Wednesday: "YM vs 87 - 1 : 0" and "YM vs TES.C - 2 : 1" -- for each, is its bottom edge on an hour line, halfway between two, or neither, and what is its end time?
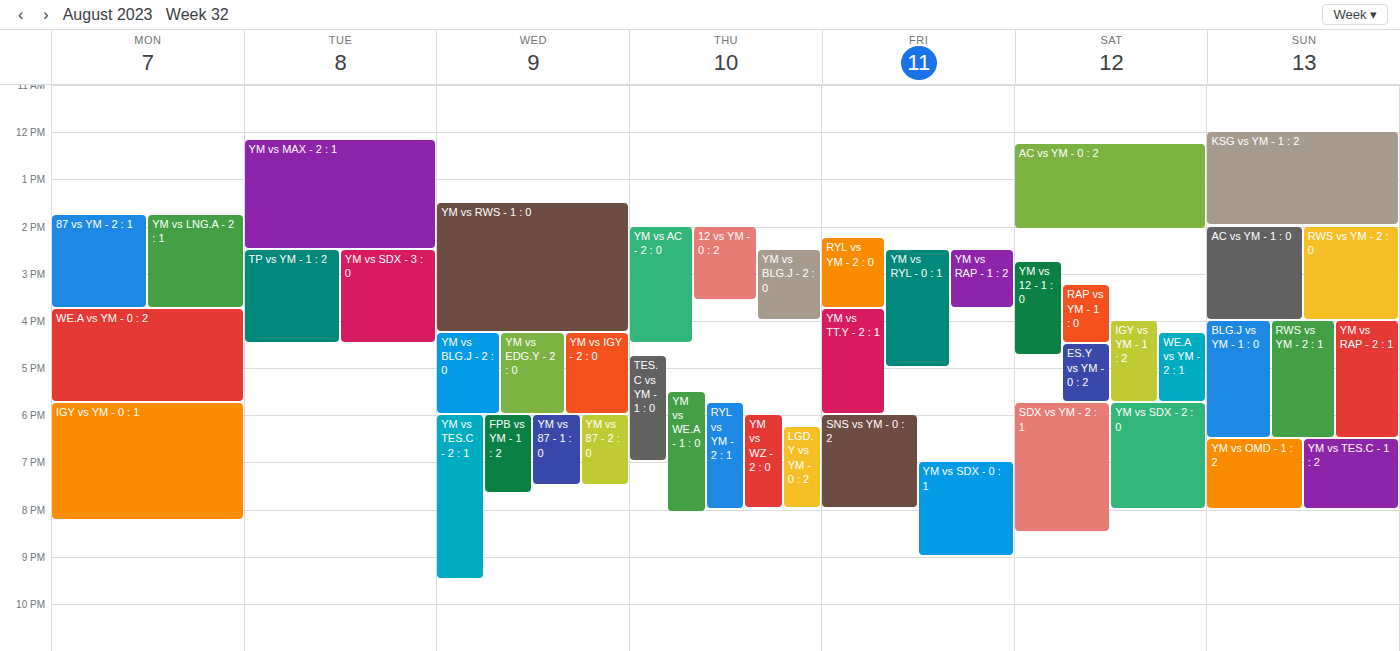
"YM vs 87 - 1 : 0": 19:30, halfway between the 19:00 and 20:00 lines. "YM vs TES.C - 2 : 1": 21:30, halfway between the 21:00 and 22:00 lines.